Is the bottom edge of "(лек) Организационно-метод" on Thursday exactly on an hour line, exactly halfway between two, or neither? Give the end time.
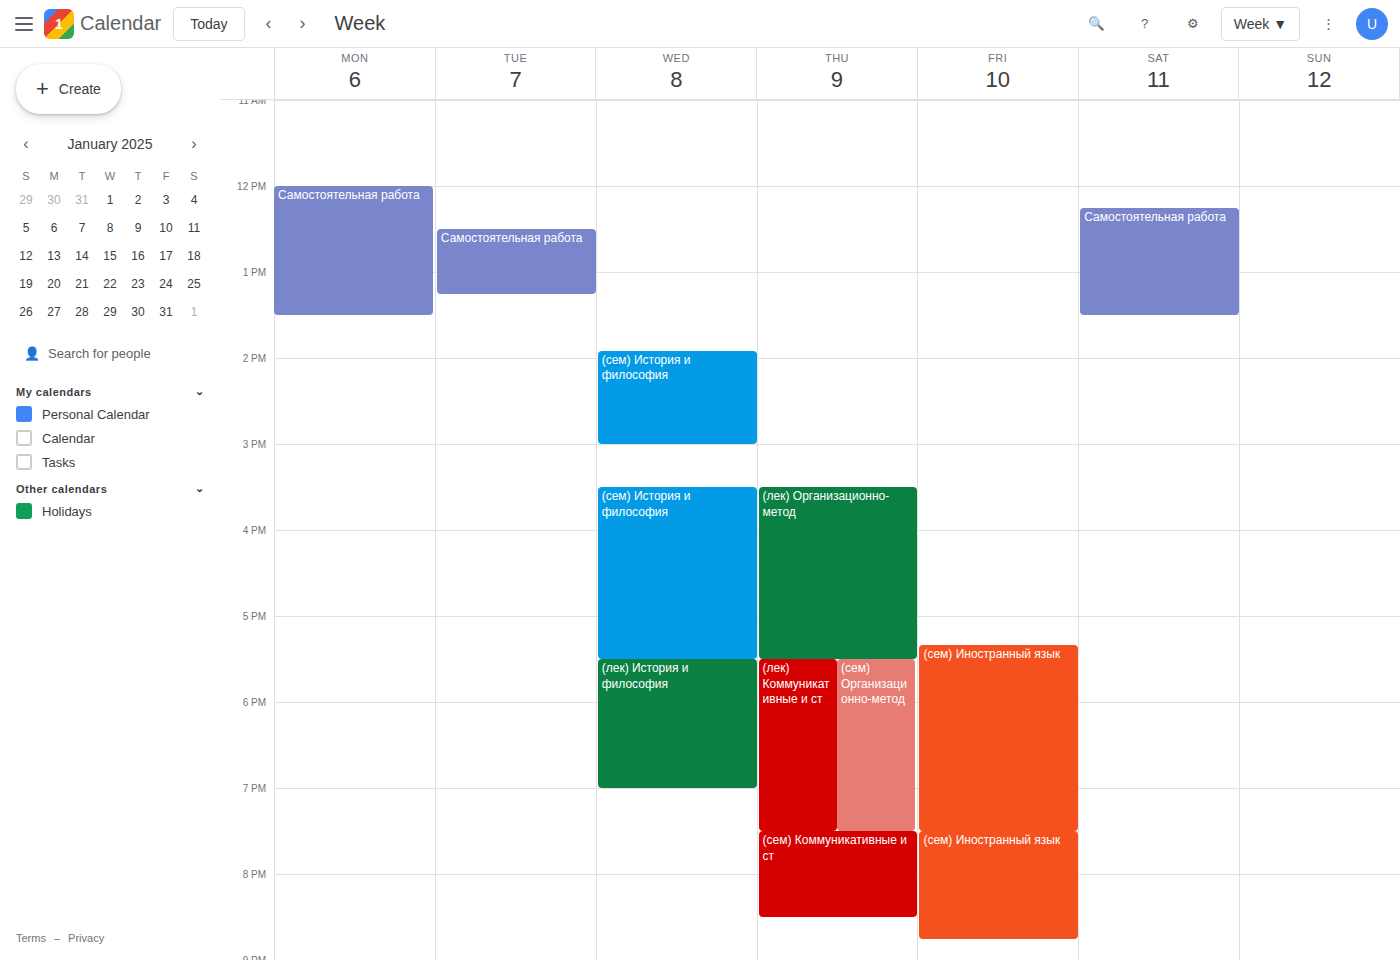
5:30 PM -- halfway between the 5 PM and 6 PM lines.